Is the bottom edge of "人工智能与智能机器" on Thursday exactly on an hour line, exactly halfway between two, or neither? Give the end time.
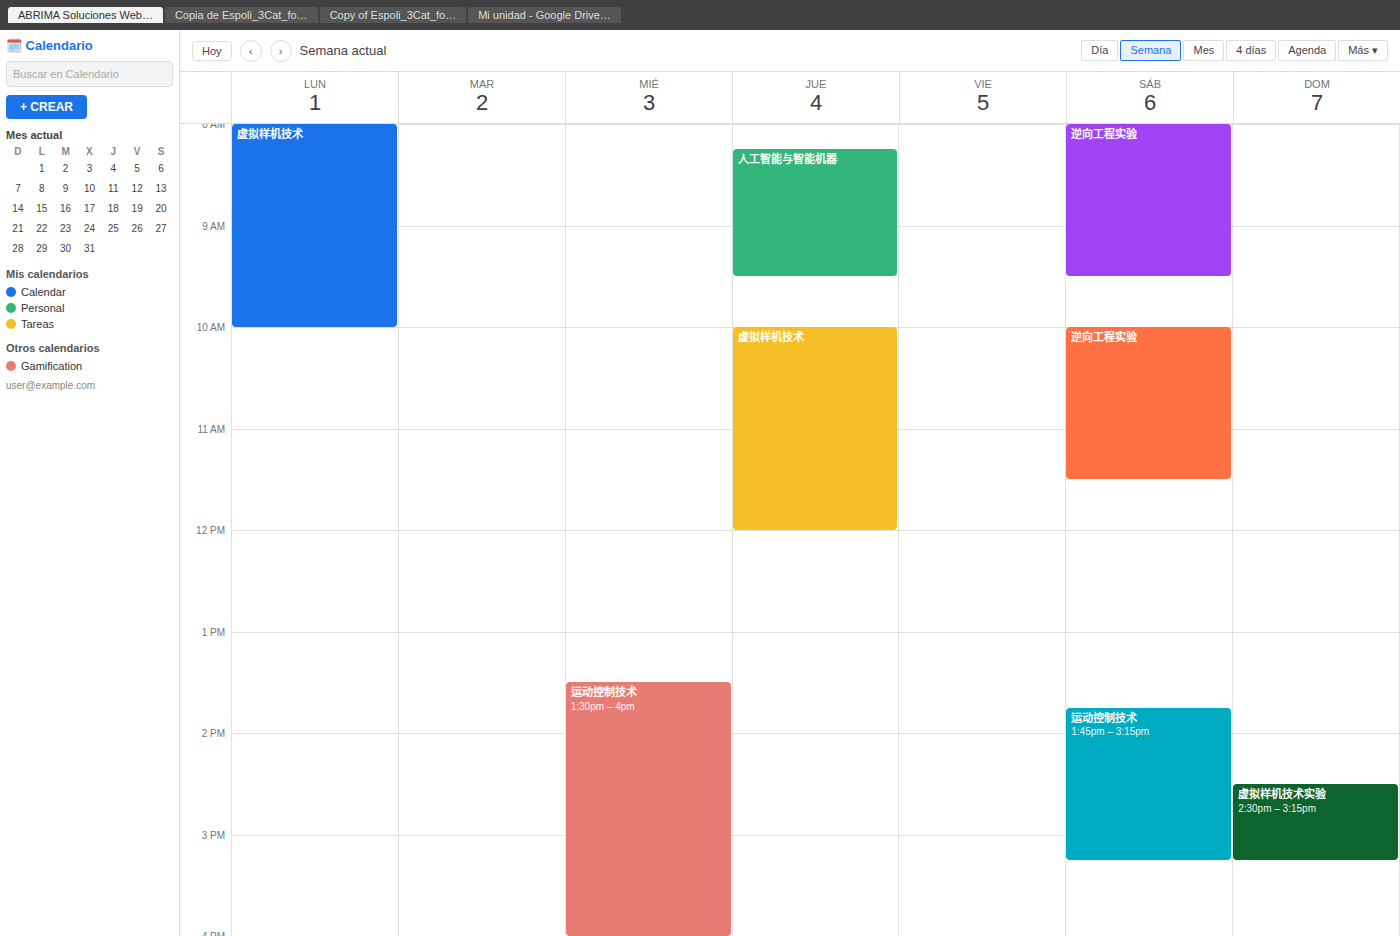
9:30 AM -- halfway between the 9 AM and 10 AM lines.